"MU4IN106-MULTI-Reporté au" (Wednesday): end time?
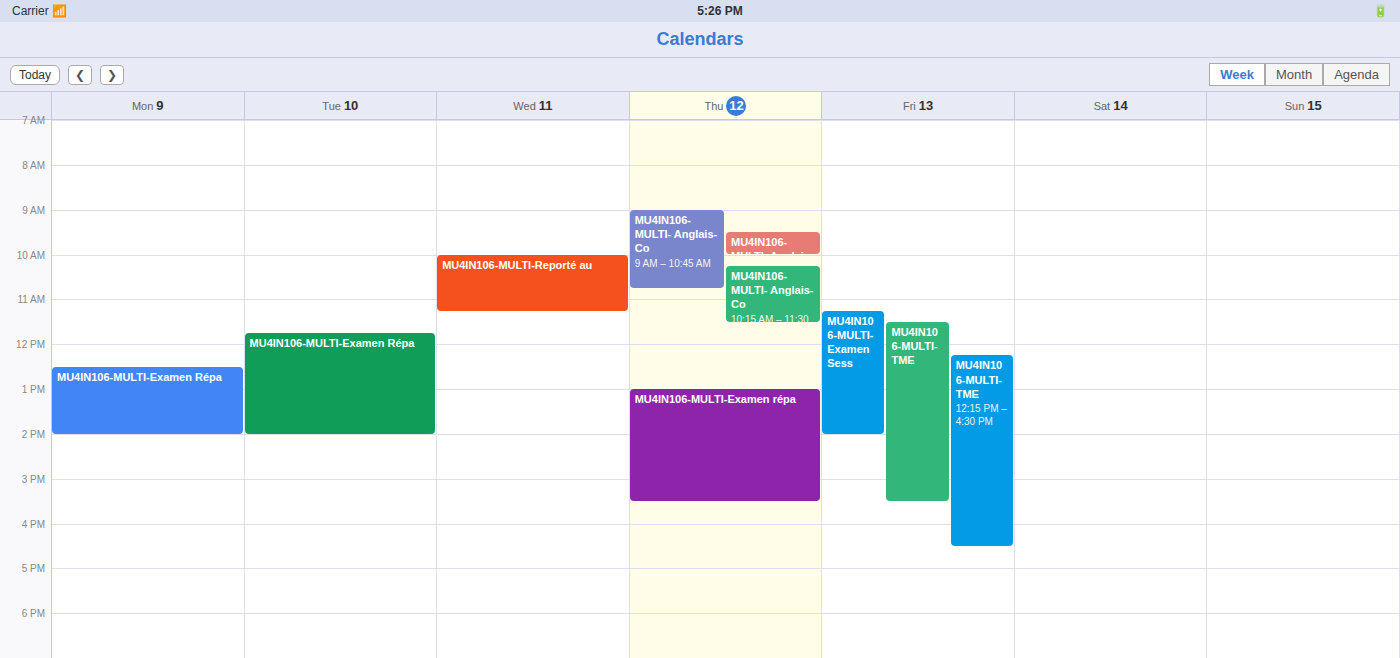
11:15 AM